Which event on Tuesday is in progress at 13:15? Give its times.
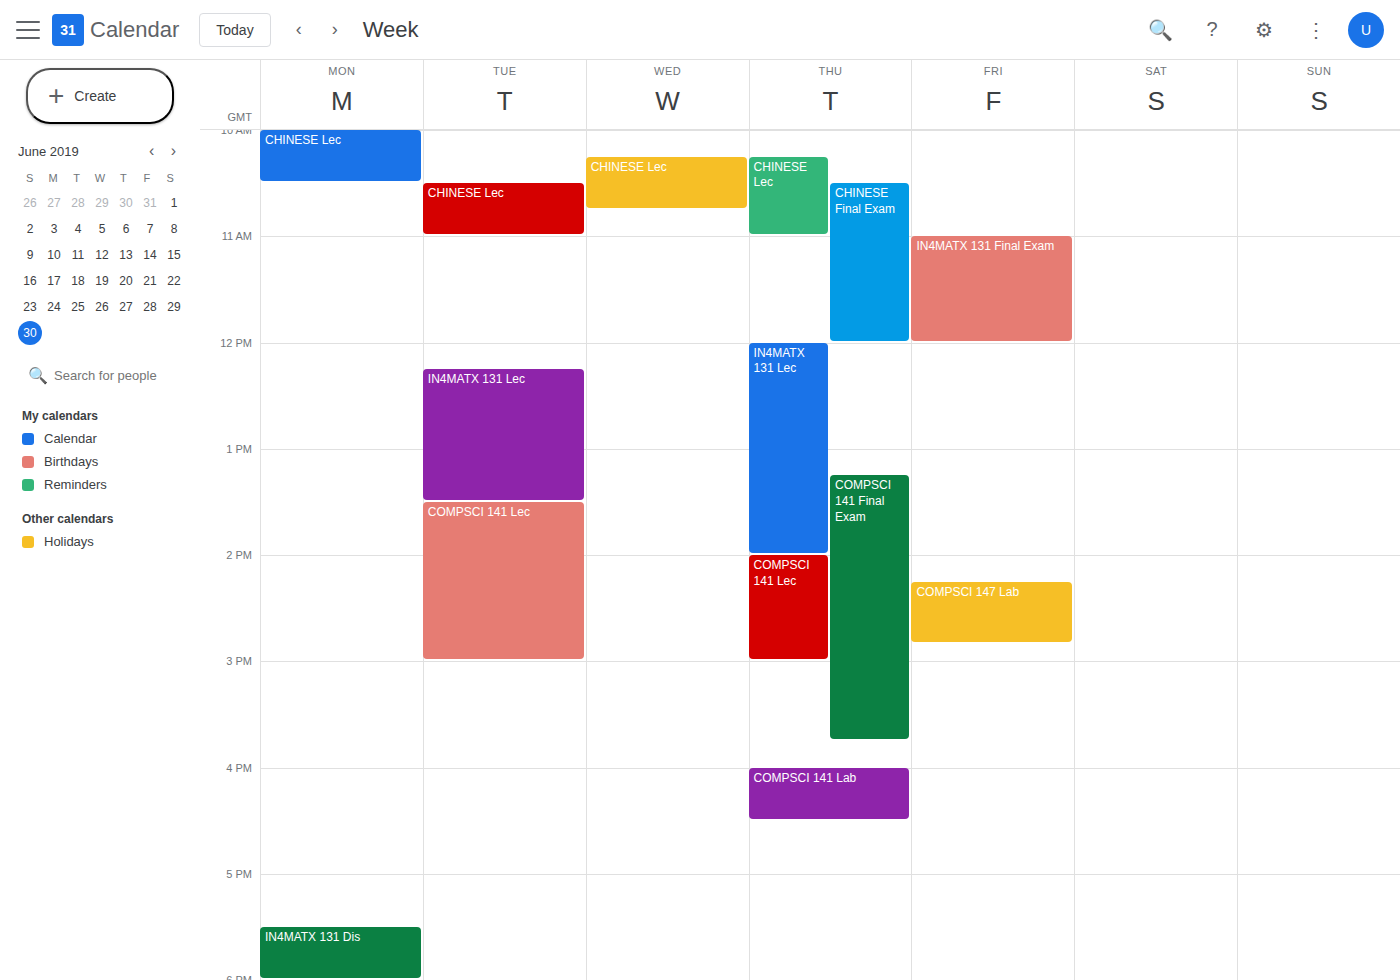
"IN4MATX 131 Lec", 12:15 to 13:30